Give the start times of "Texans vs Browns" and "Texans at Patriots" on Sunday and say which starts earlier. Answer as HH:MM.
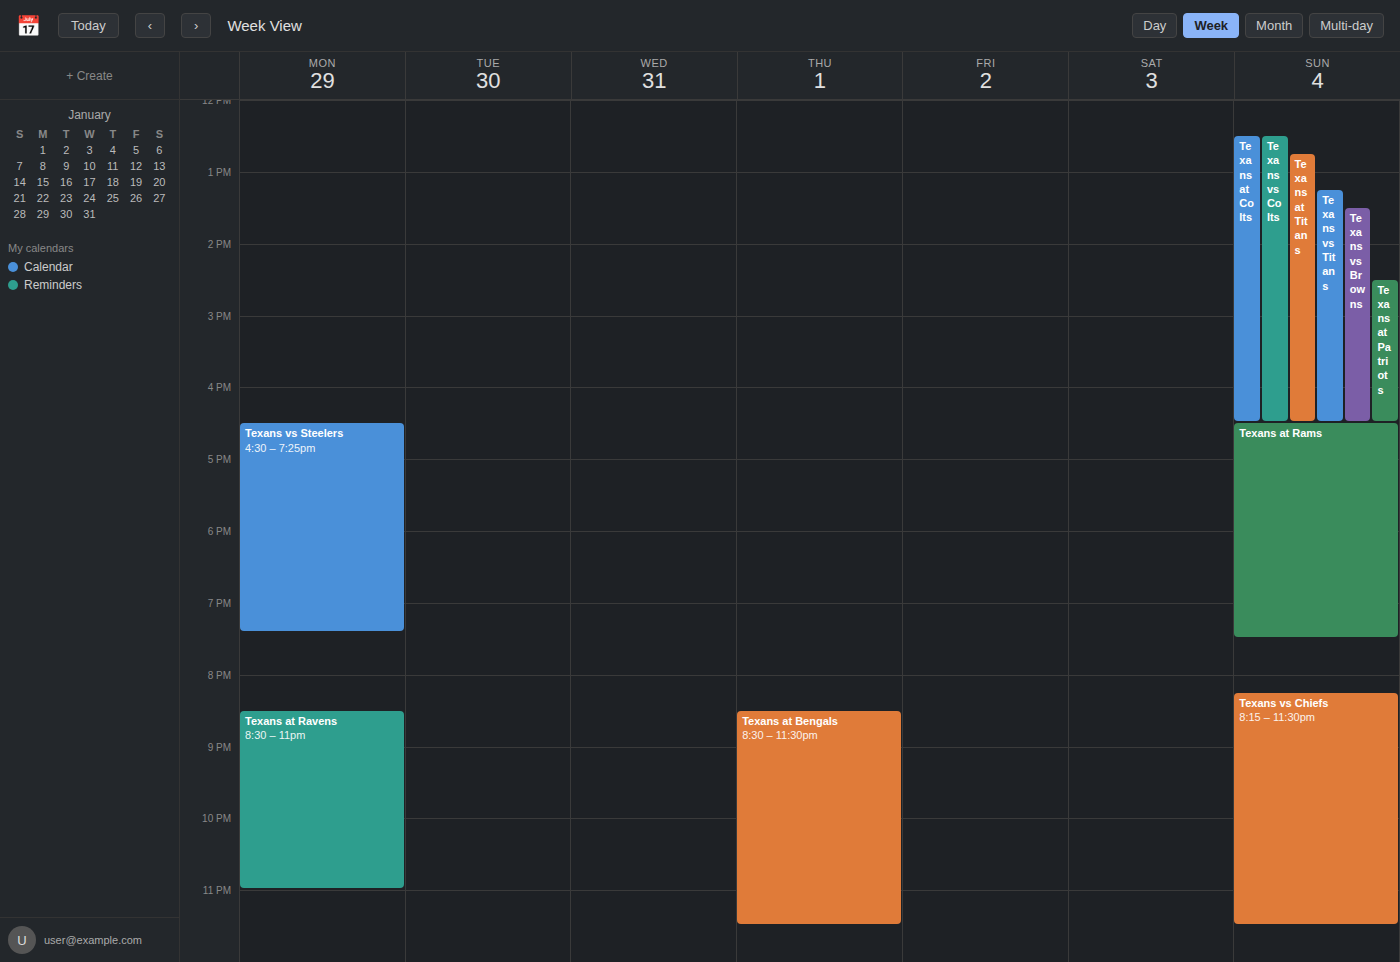
"Texans vs Browns" 13:30; "Texans at Patriots" 14:30.